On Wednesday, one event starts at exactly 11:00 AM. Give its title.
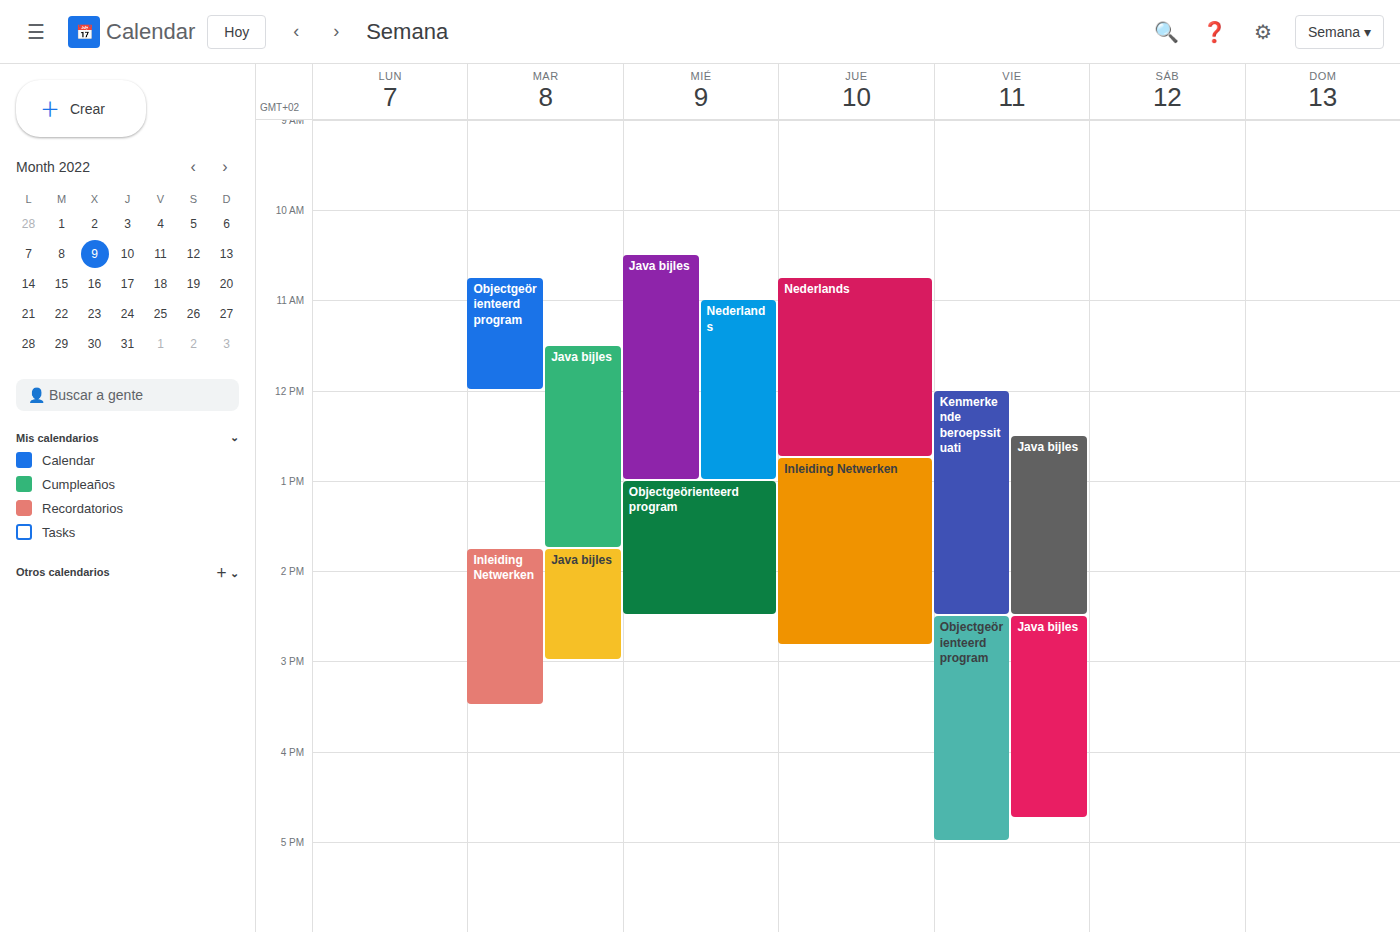
"Nederlands"